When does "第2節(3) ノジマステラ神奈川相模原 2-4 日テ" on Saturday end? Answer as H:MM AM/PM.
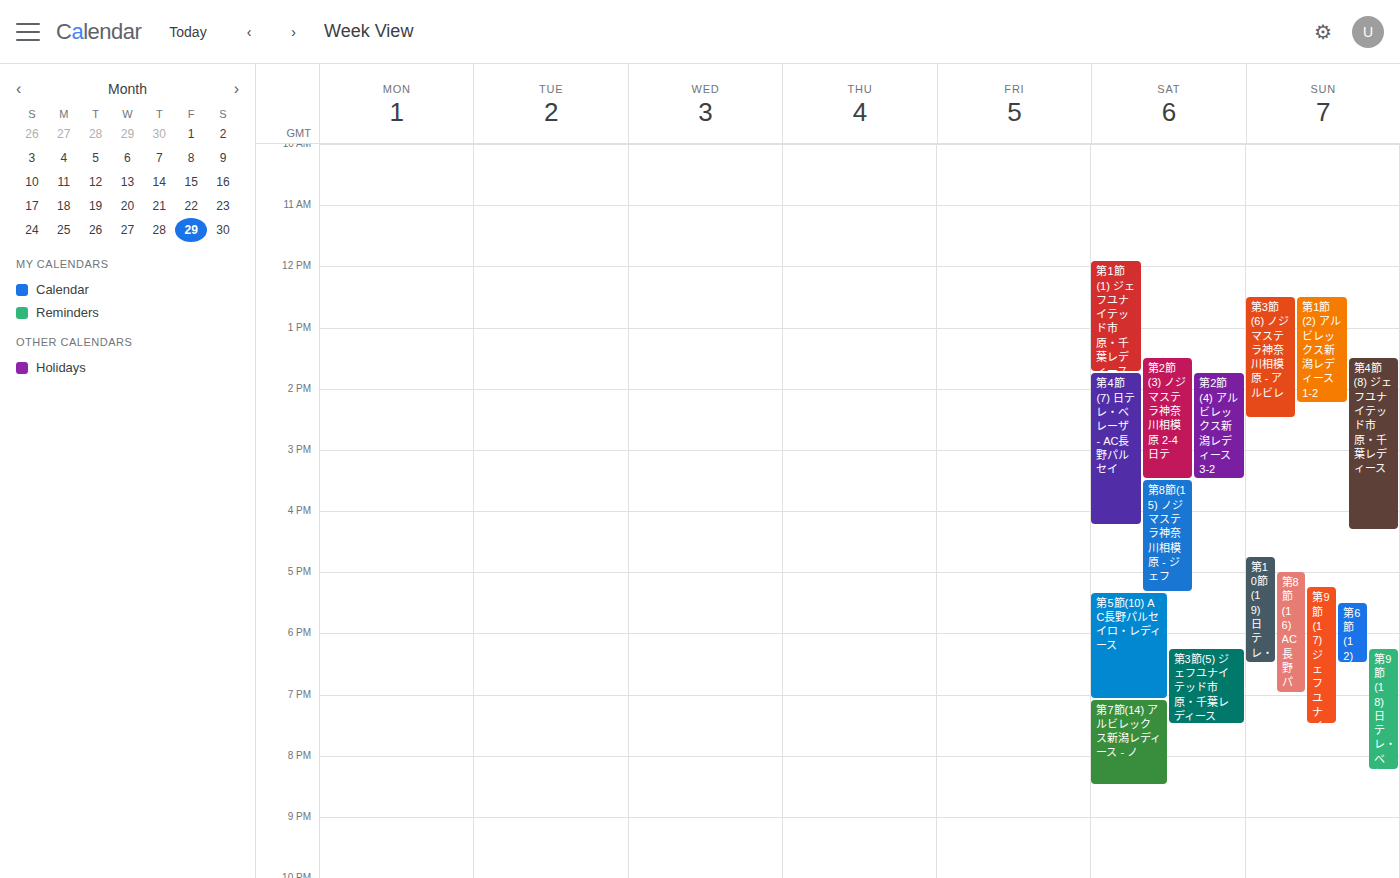
3:30 PM